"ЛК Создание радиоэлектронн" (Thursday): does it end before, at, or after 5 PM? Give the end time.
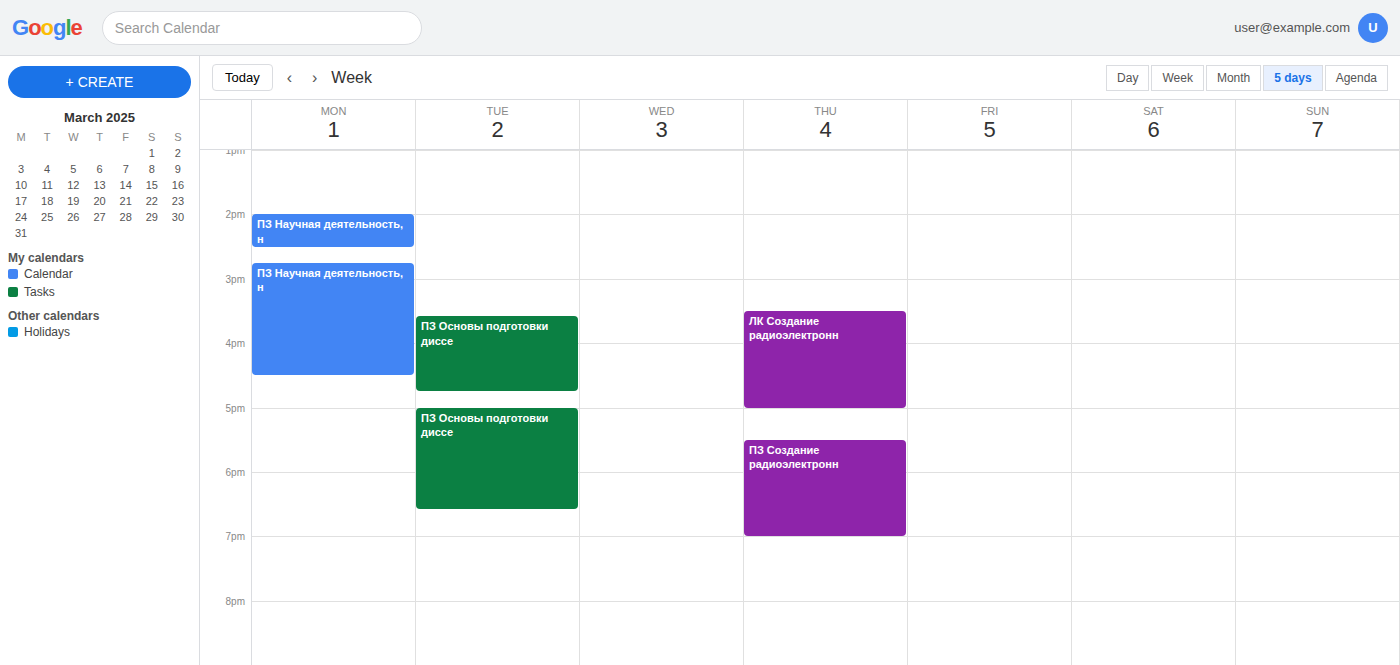
5:00 PM -- exactly at 5 PM, on the 5 PM line.